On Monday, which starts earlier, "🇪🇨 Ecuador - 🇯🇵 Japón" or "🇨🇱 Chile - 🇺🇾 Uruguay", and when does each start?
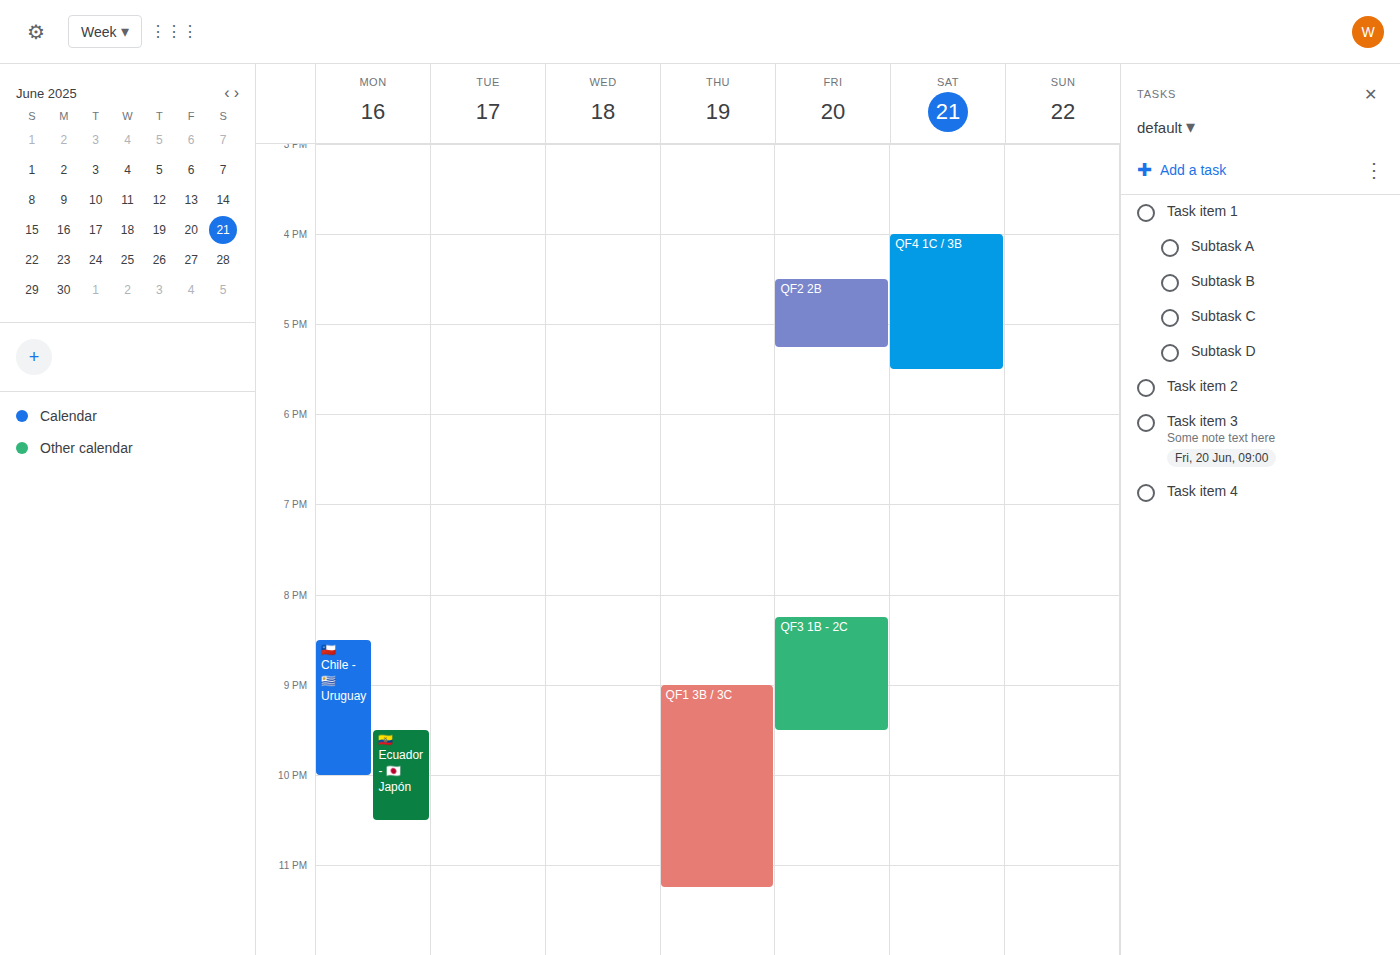
"🇨🇱 Chile - 🇺🇾 Uruguay" 8:30 PM; "🇪🇨 Ecuador - 🇯🇵 Japón" 9:30 PM.